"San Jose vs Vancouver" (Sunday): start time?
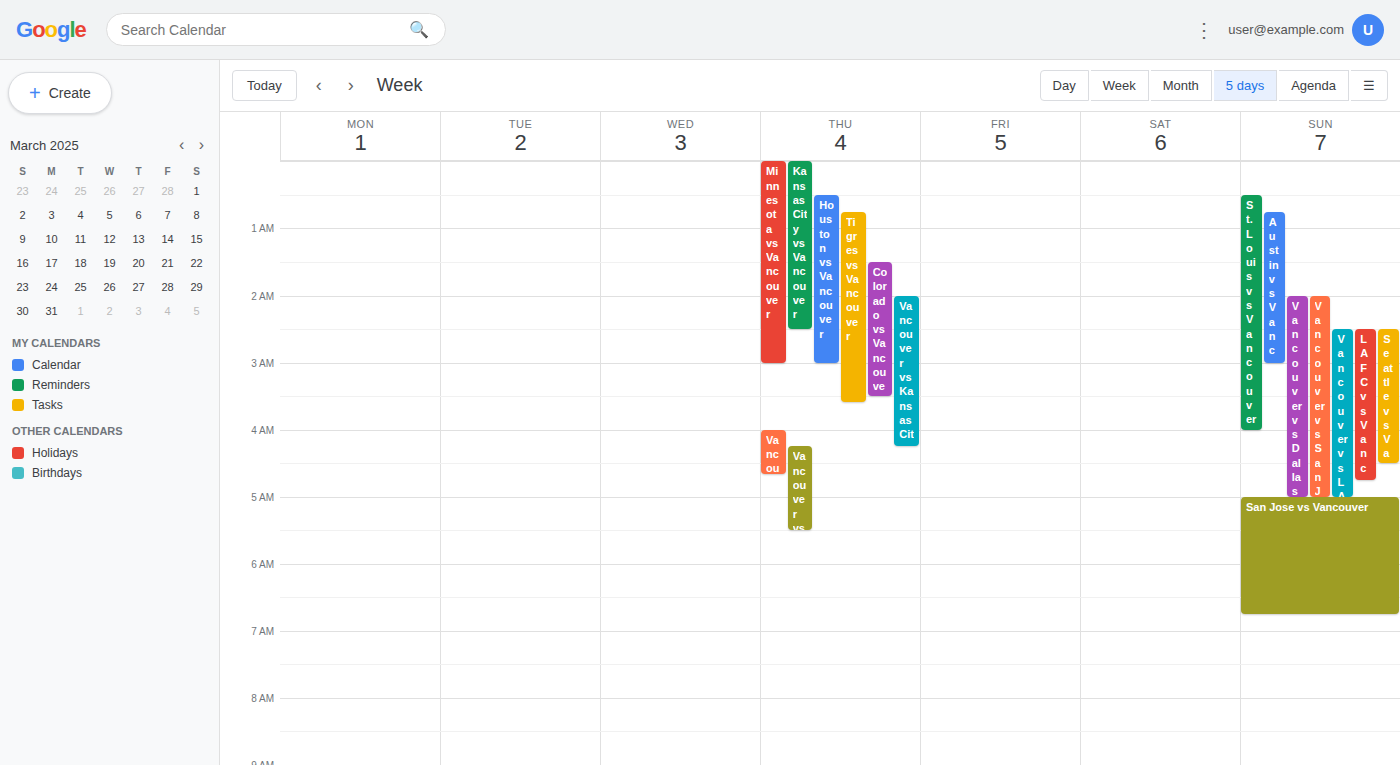
5:00 AM